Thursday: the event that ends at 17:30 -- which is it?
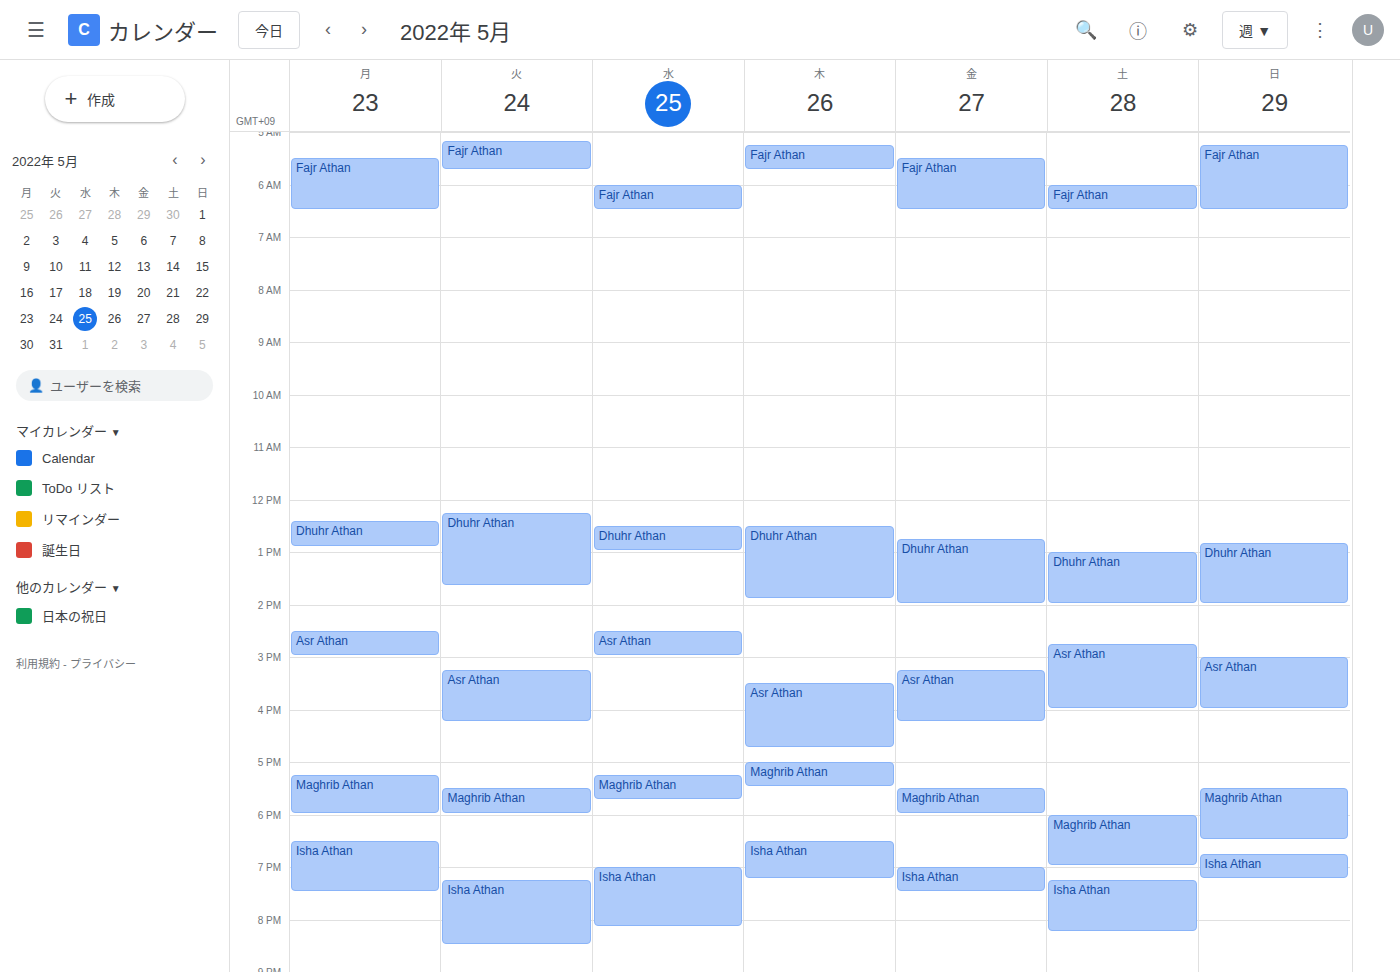
"Maghrib Athan"